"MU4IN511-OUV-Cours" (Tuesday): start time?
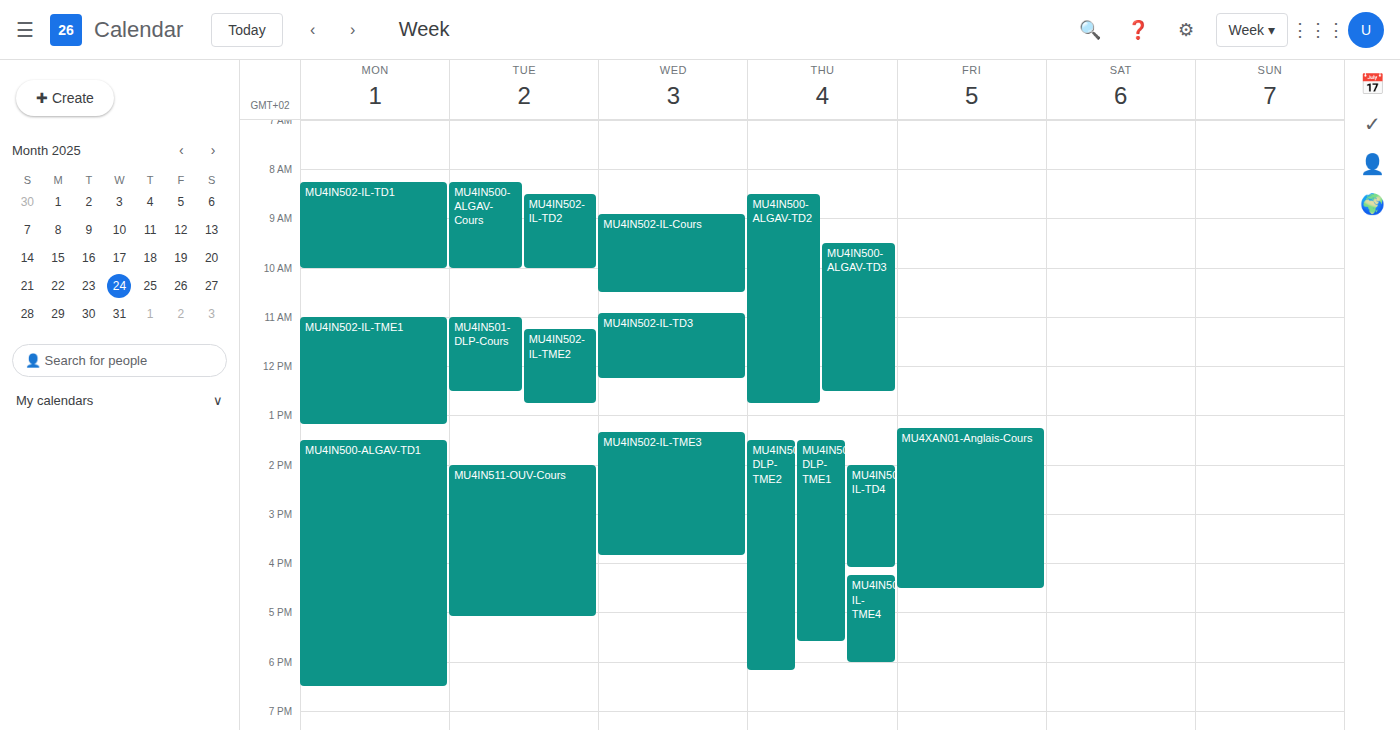
2:00 PM